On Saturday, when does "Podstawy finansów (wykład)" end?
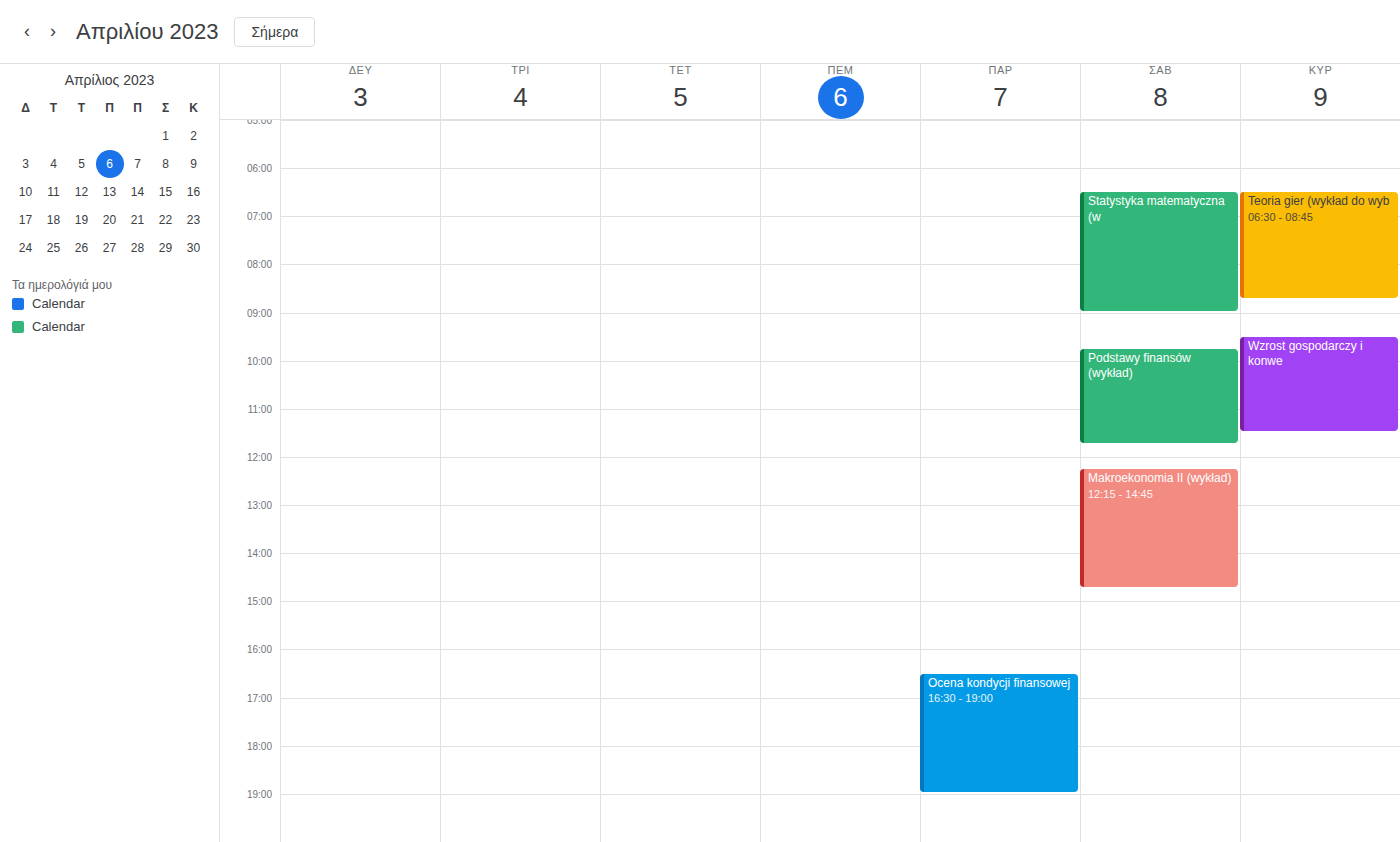
11:45